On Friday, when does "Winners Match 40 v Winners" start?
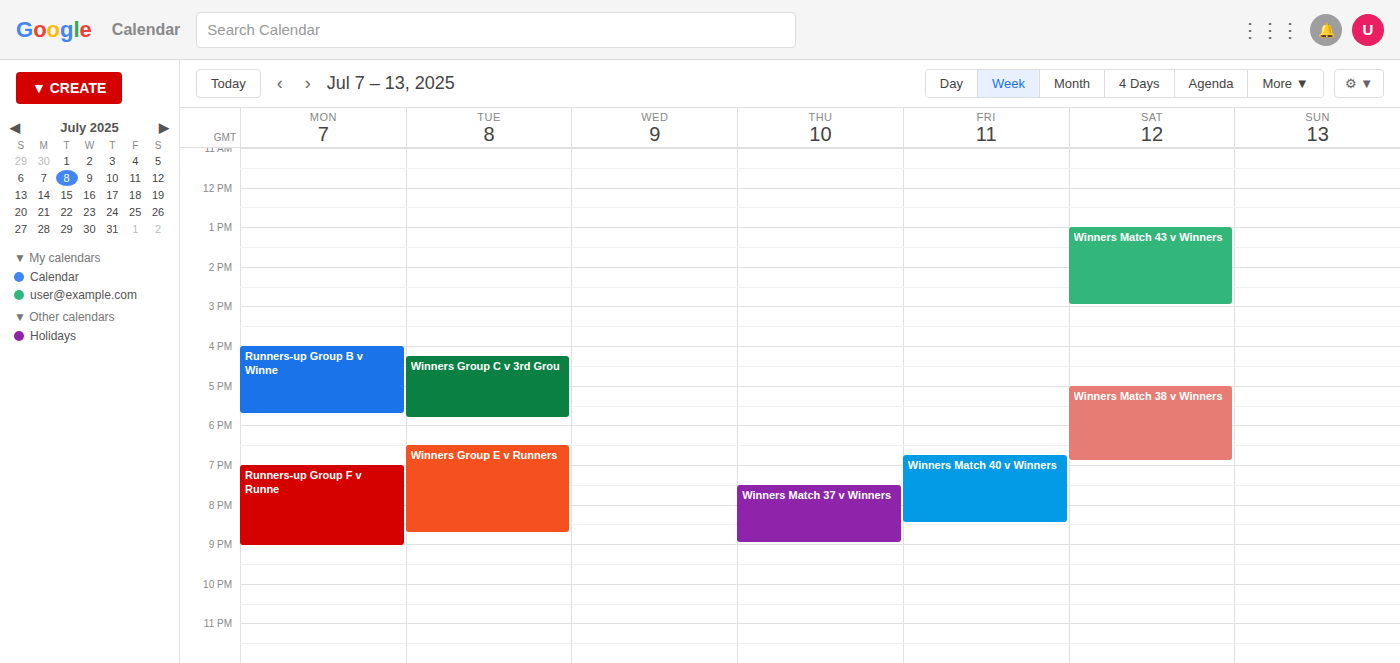
6:45 PM